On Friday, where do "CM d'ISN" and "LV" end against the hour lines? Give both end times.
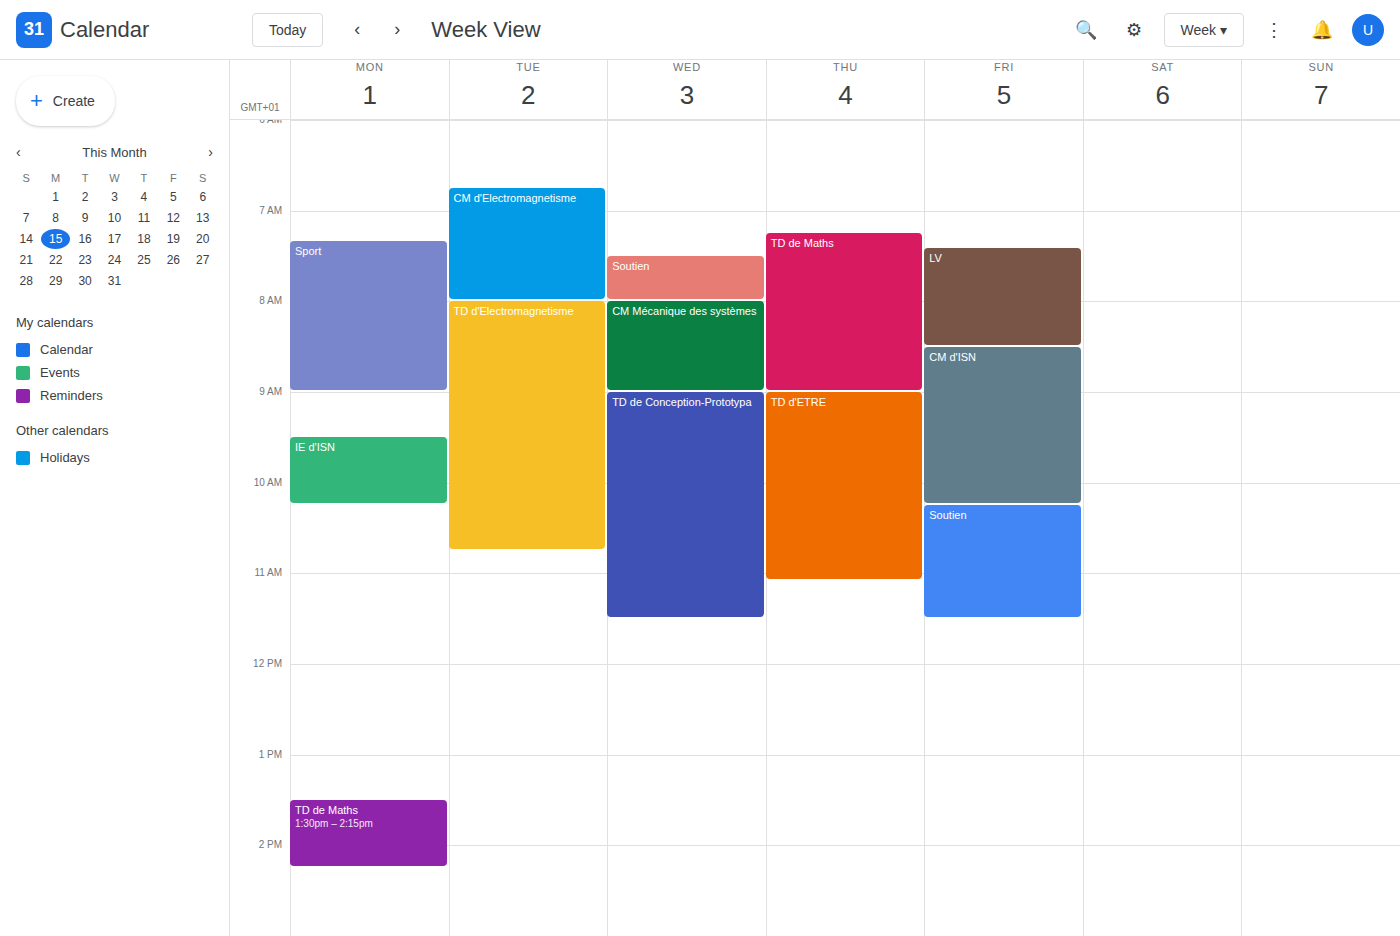
"CM d'ISN": 10:15 AM, neither: a quarter of the way from the 10 AM line to the 11 AM line. "LV": 8:30 AM, halfway between the 8 AM and 9 AM lines.